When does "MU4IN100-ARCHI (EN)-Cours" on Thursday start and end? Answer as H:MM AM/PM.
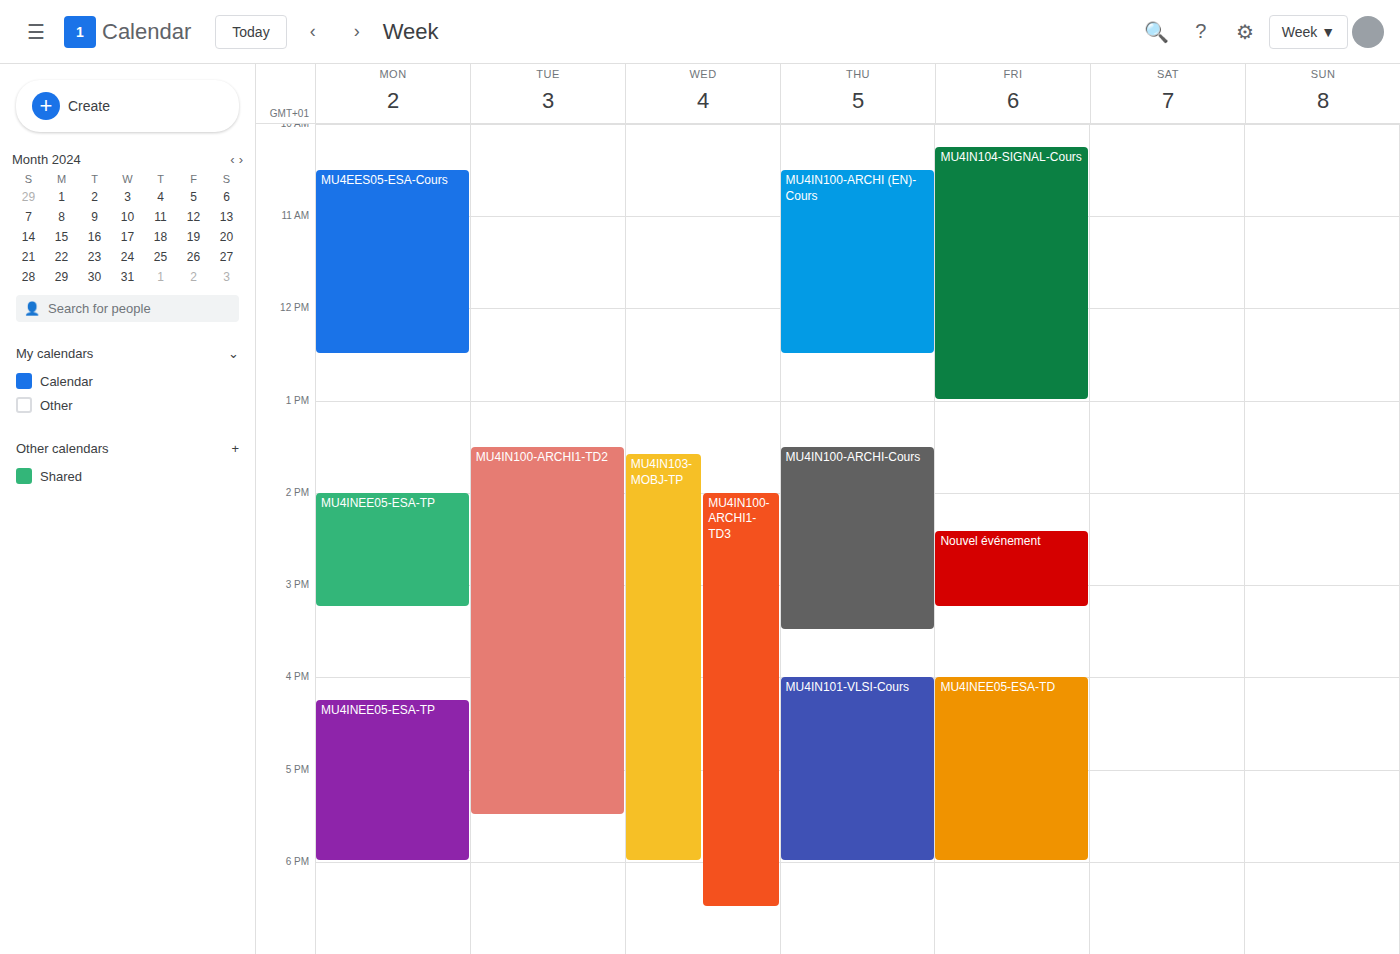
10:30 AM to 12:30 PM